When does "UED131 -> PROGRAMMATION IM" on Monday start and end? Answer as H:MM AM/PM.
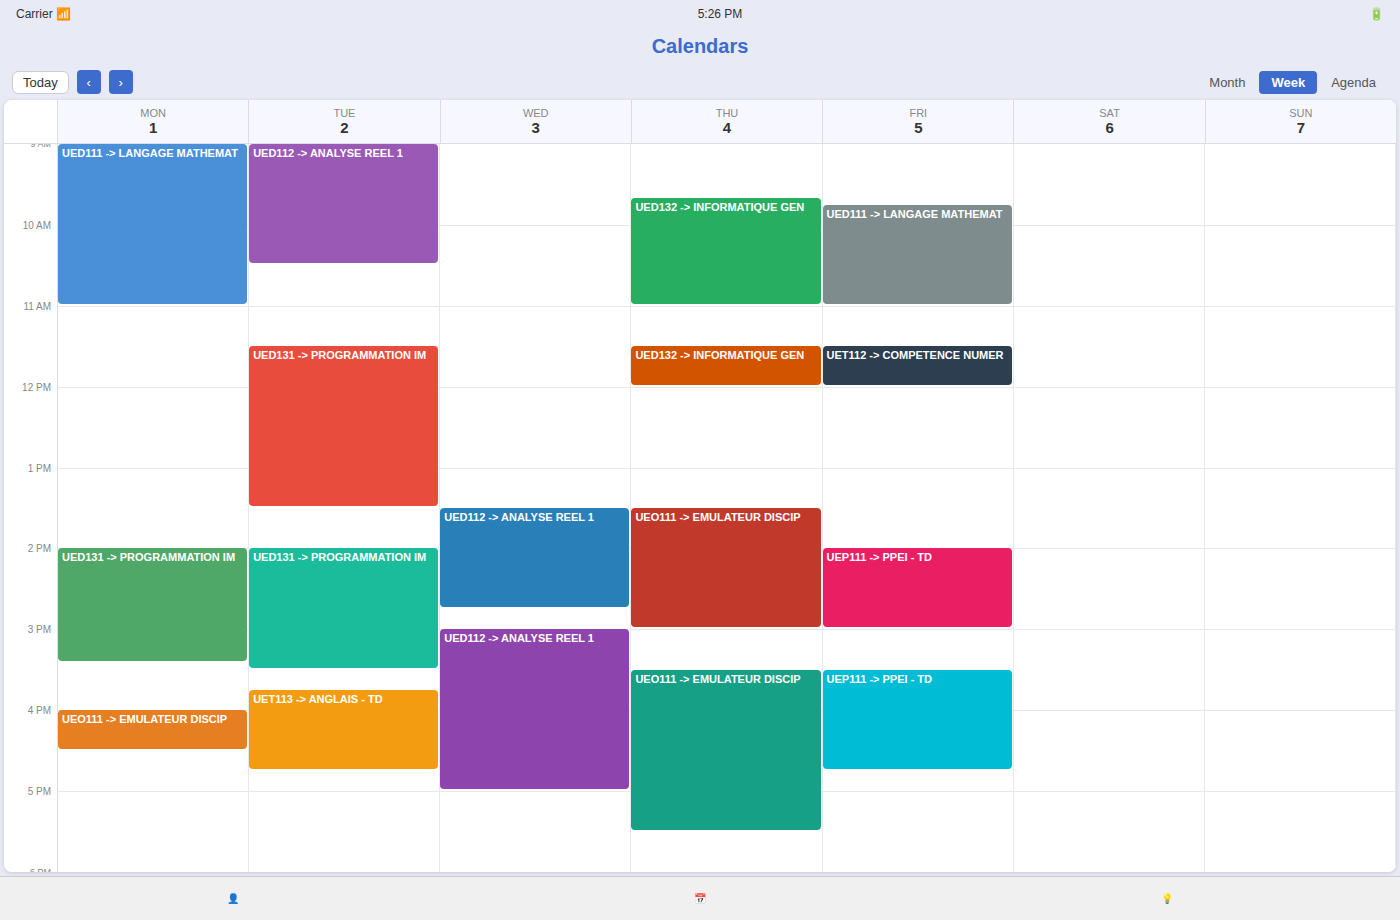
2:00 PM to 3:25 PM